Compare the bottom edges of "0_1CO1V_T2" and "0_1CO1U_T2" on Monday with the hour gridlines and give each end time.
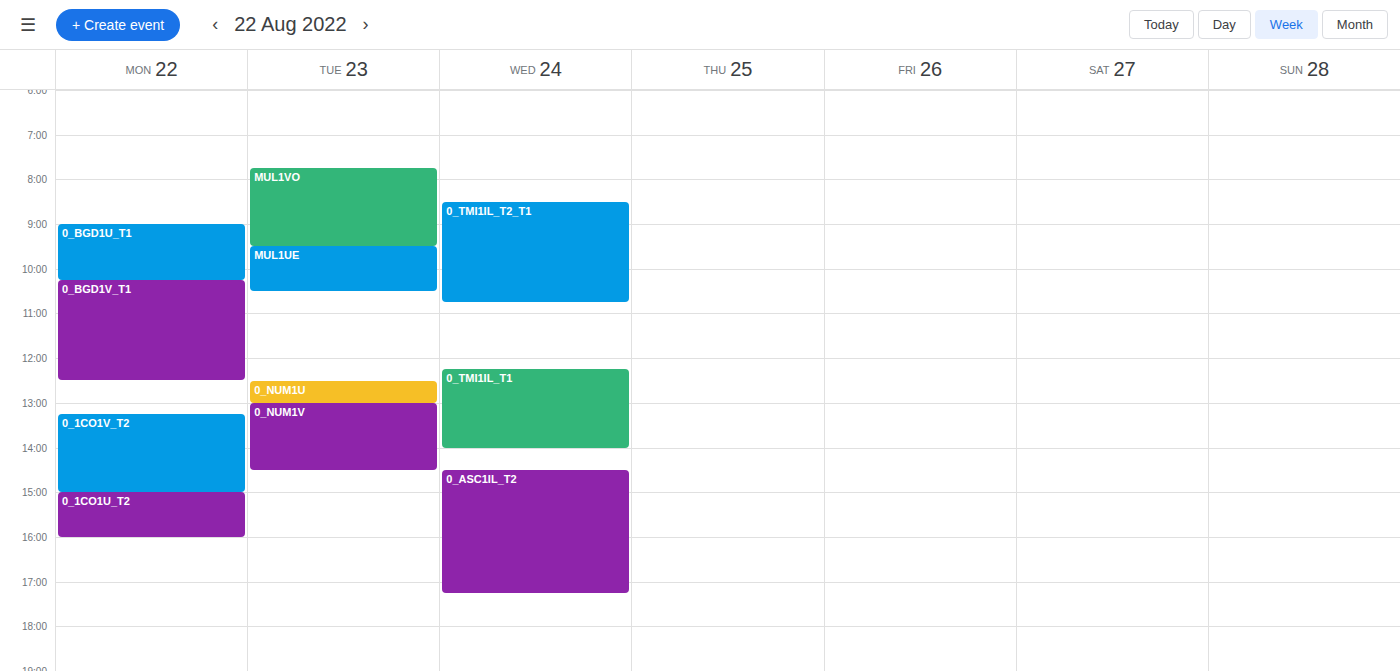
"0_1CO1V_T2": 3:00 PM, exactly on the 3 PM line. "0_1CO1U_T2": 4:00 PM, exactly on the 4 PM line.